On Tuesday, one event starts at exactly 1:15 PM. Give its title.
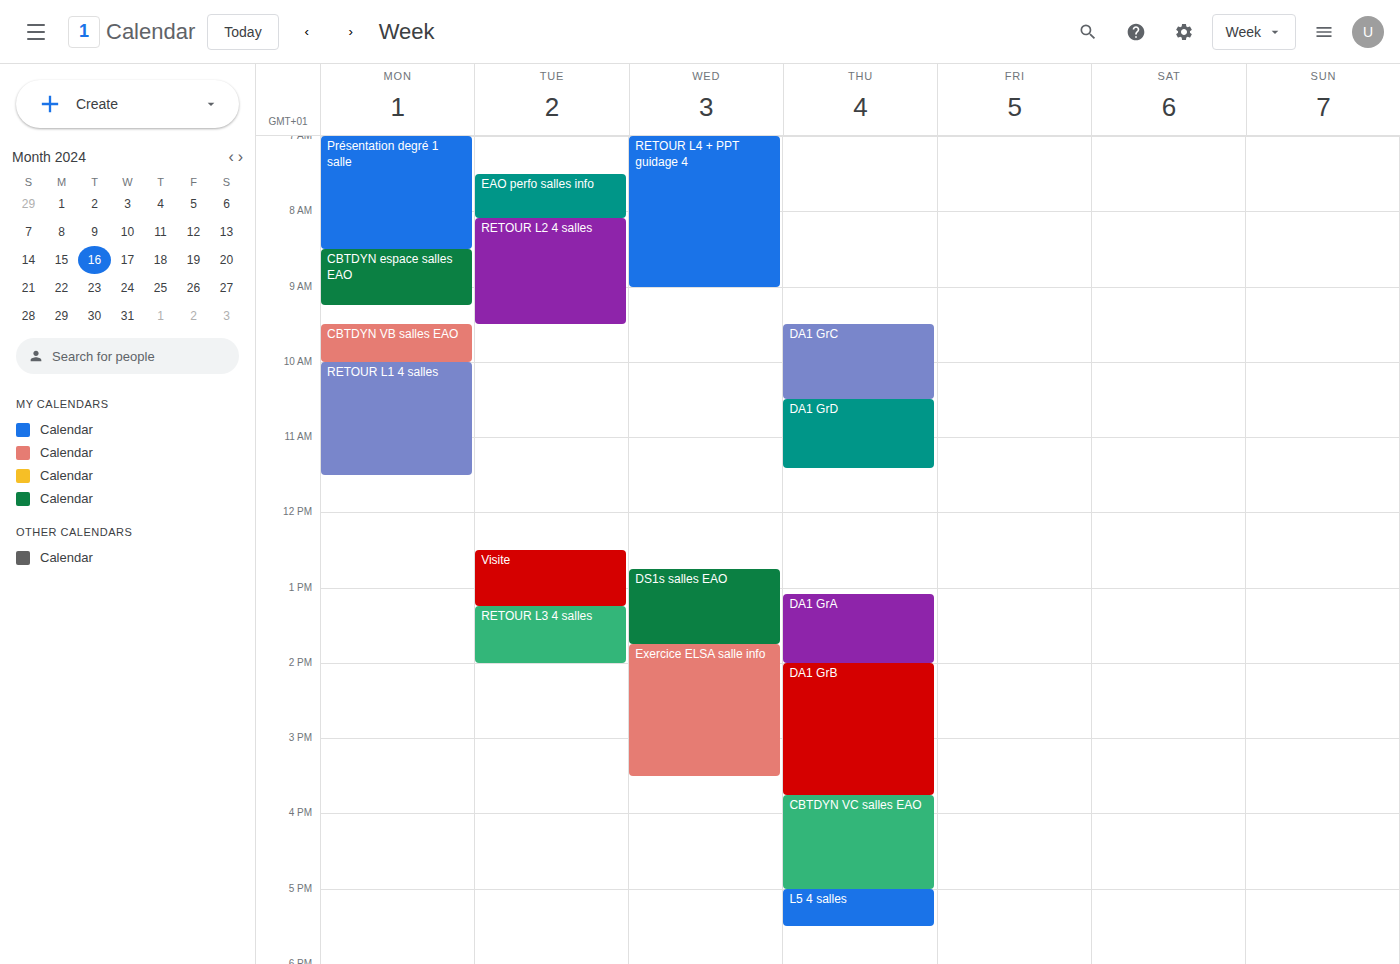
"RETOUR L3 4 salles"